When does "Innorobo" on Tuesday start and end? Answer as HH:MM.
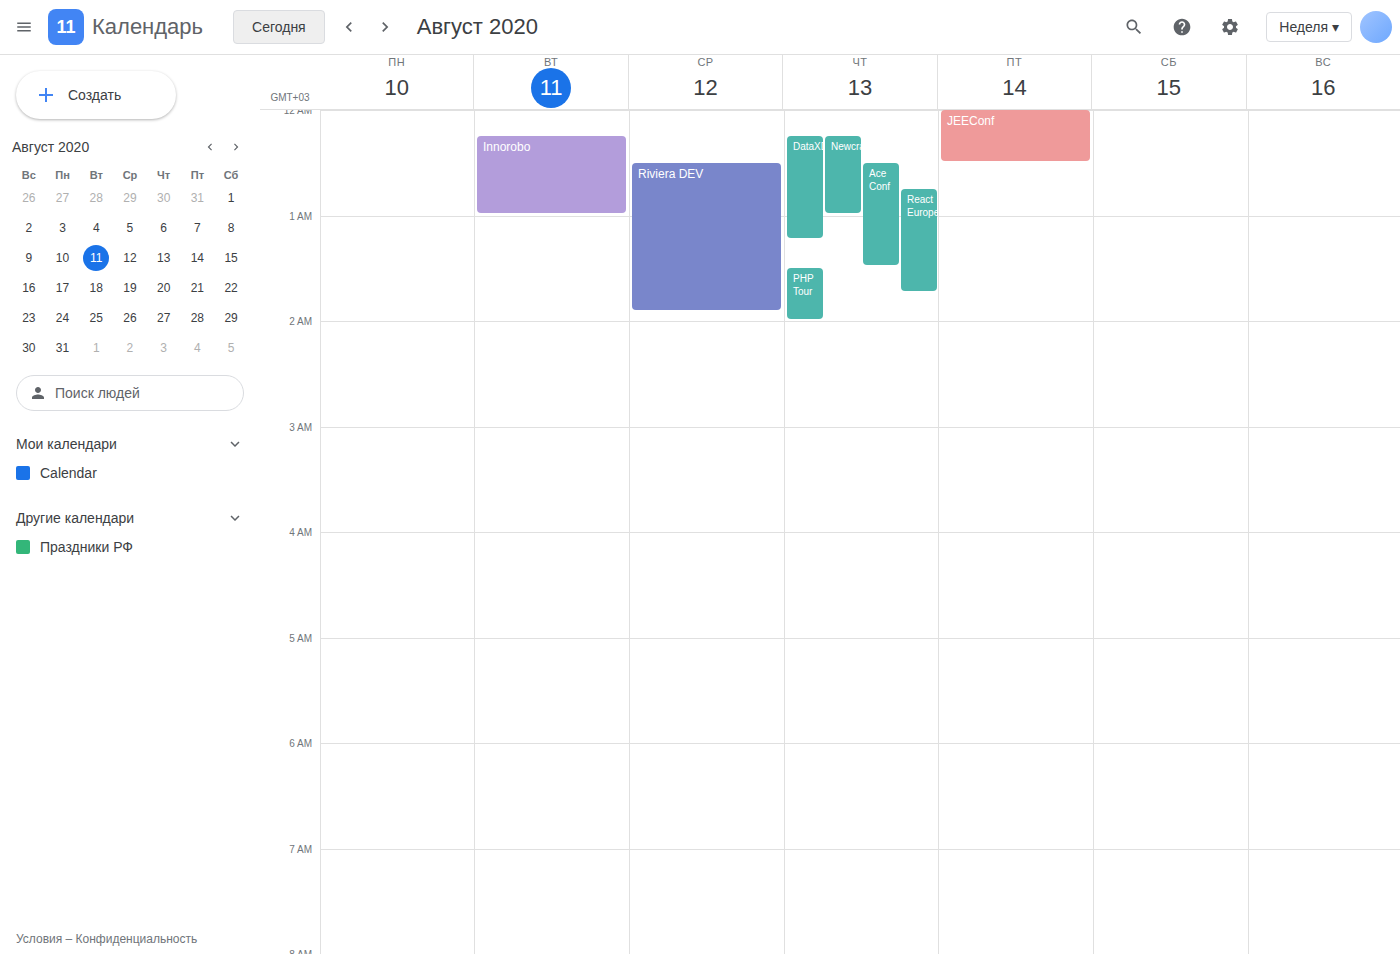
00:15 to 01:00